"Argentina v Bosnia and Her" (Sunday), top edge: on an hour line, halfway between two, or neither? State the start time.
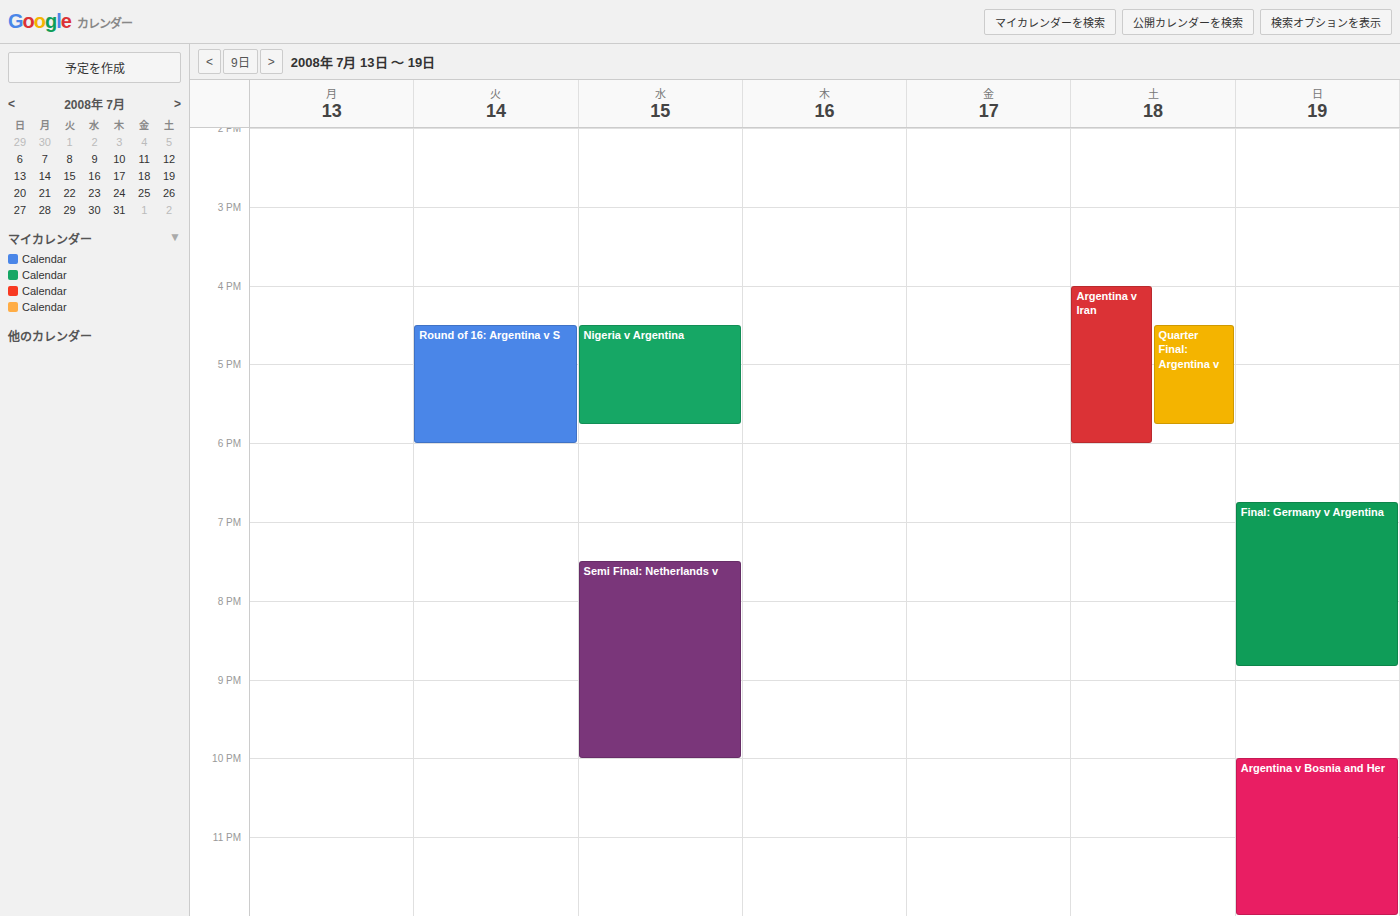
10:00 PM -- exactly on the 10 PM line.